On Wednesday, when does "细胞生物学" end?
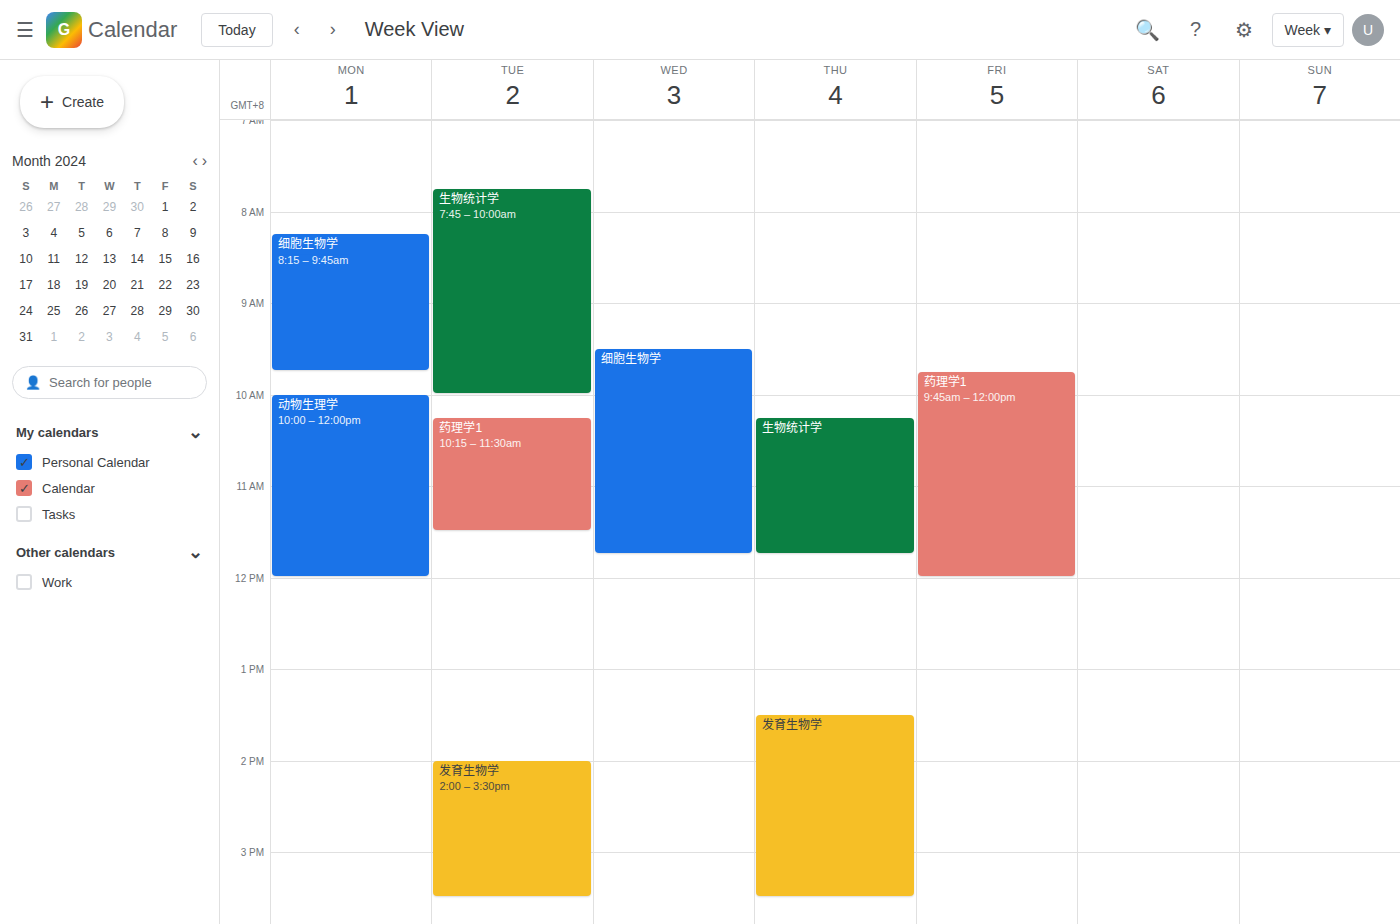
11:45